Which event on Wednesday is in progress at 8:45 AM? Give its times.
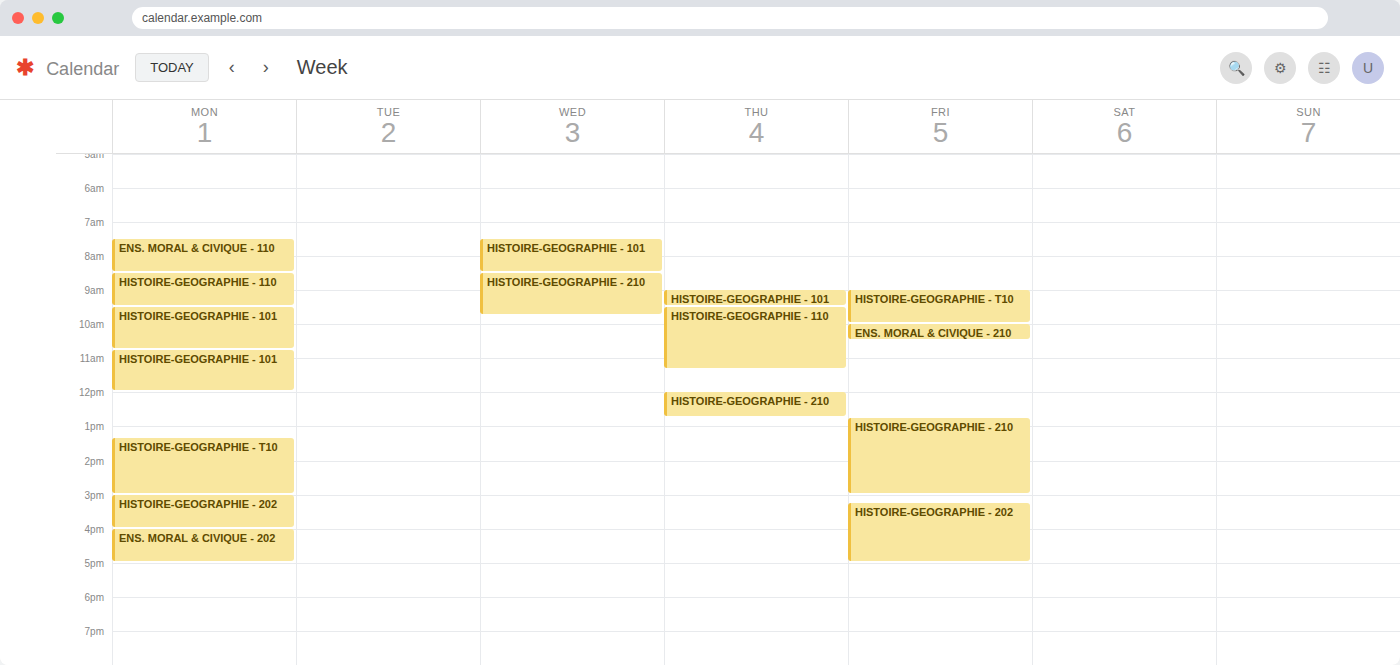
"HISTOIRE-GEOGRAPHIE - 210", 8:30 AM to 9:45 AM